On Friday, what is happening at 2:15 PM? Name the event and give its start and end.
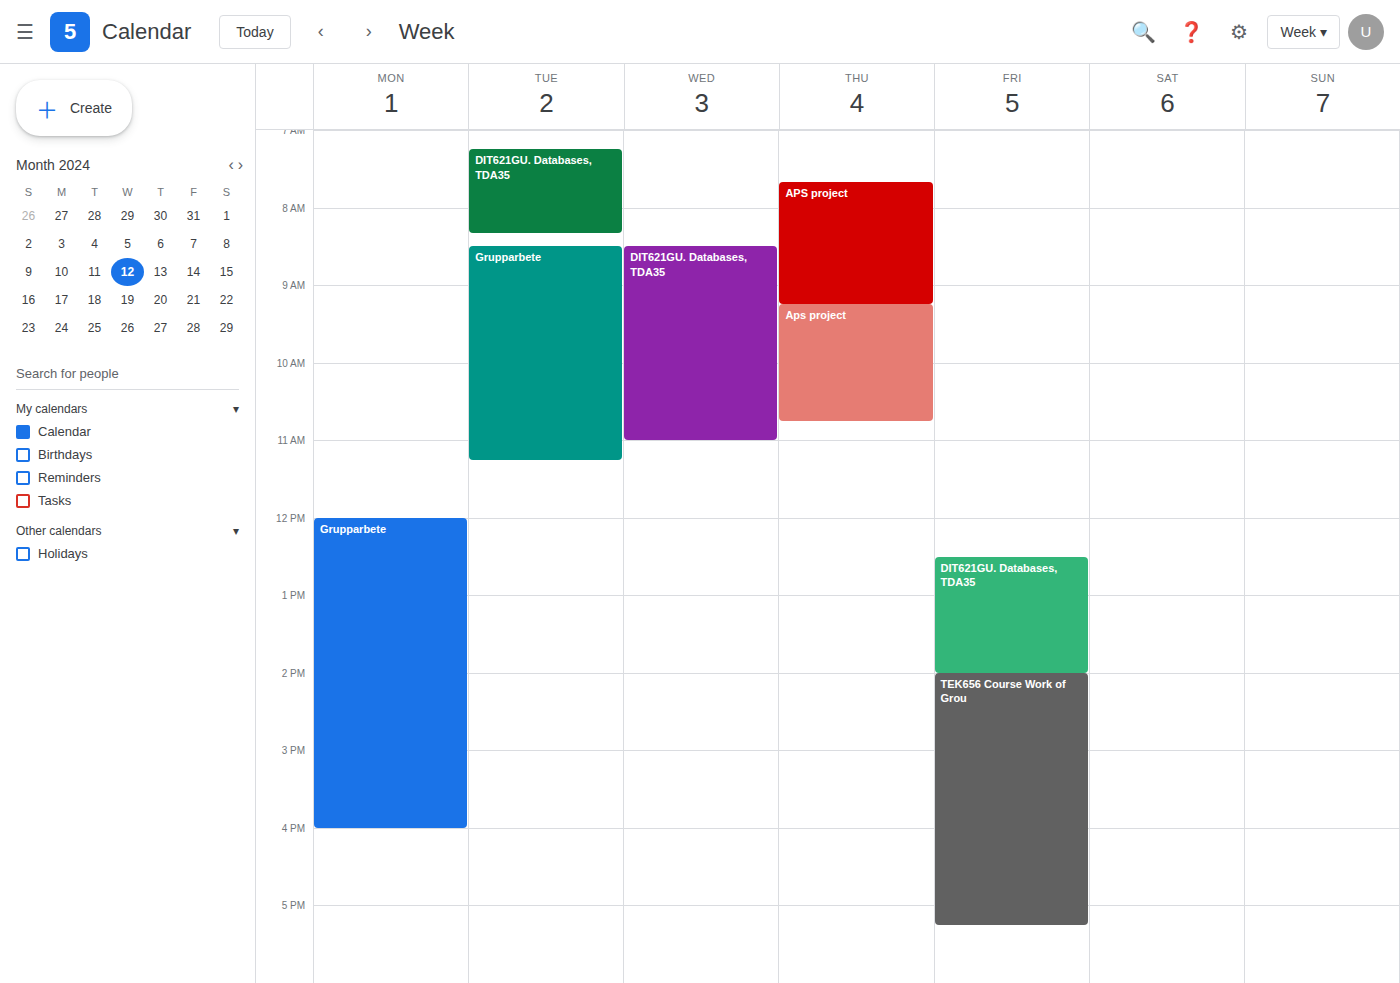
"TEK656 Course Work of Grou", 2:00 PM to 5:15 PM